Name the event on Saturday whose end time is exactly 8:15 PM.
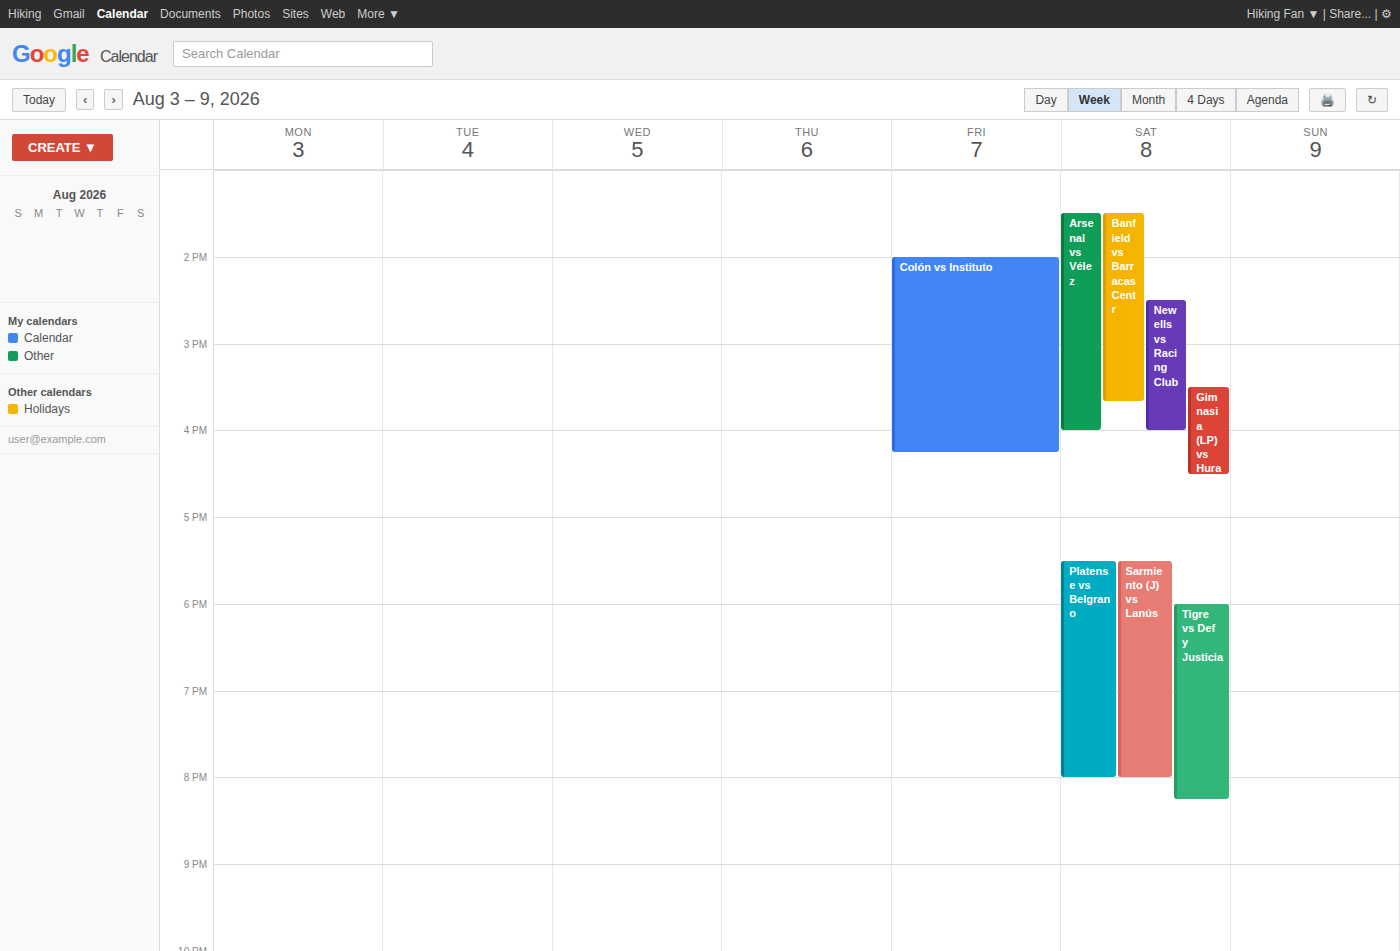
"Tigre vs Def y Justicia"